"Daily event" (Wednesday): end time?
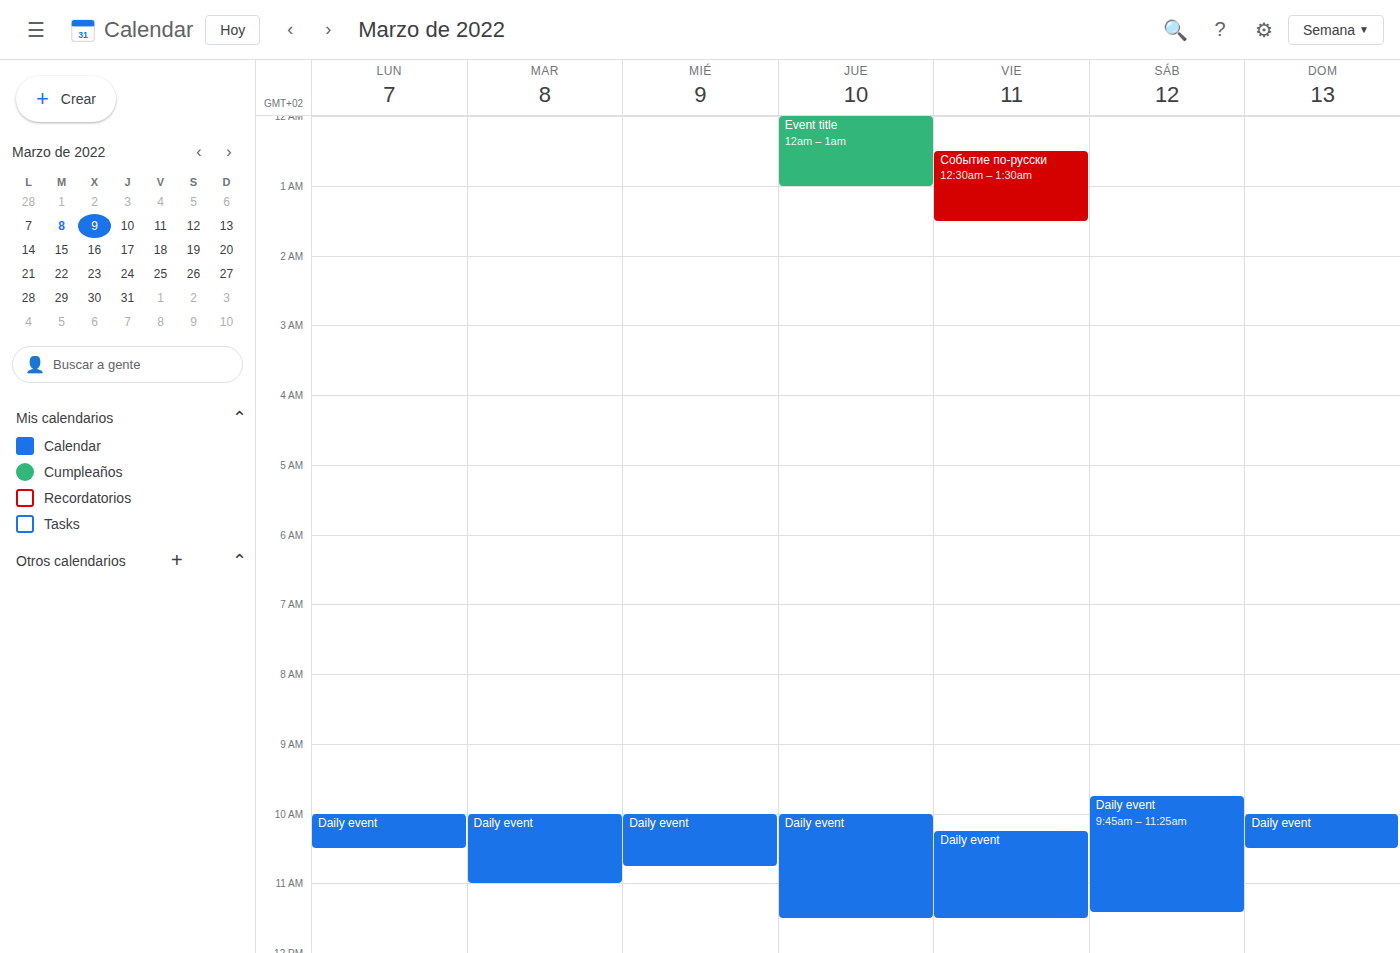
10:45 AM